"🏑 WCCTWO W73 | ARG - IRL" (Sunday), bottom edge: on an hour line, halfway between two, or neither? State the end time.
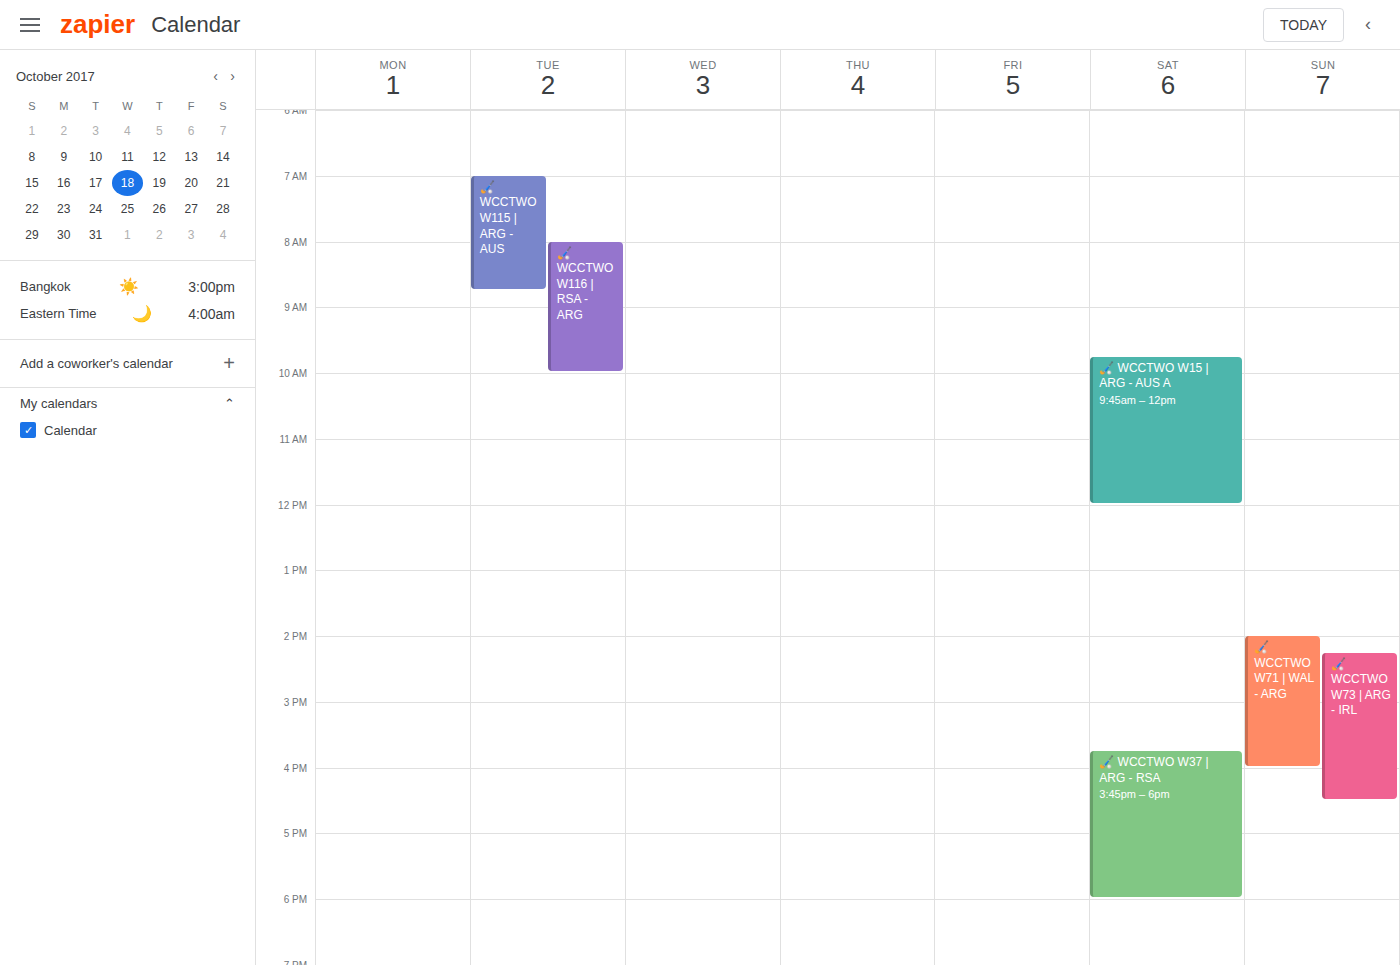
4:30 PM -- halfway between the 4 PM and 5 PM lines.